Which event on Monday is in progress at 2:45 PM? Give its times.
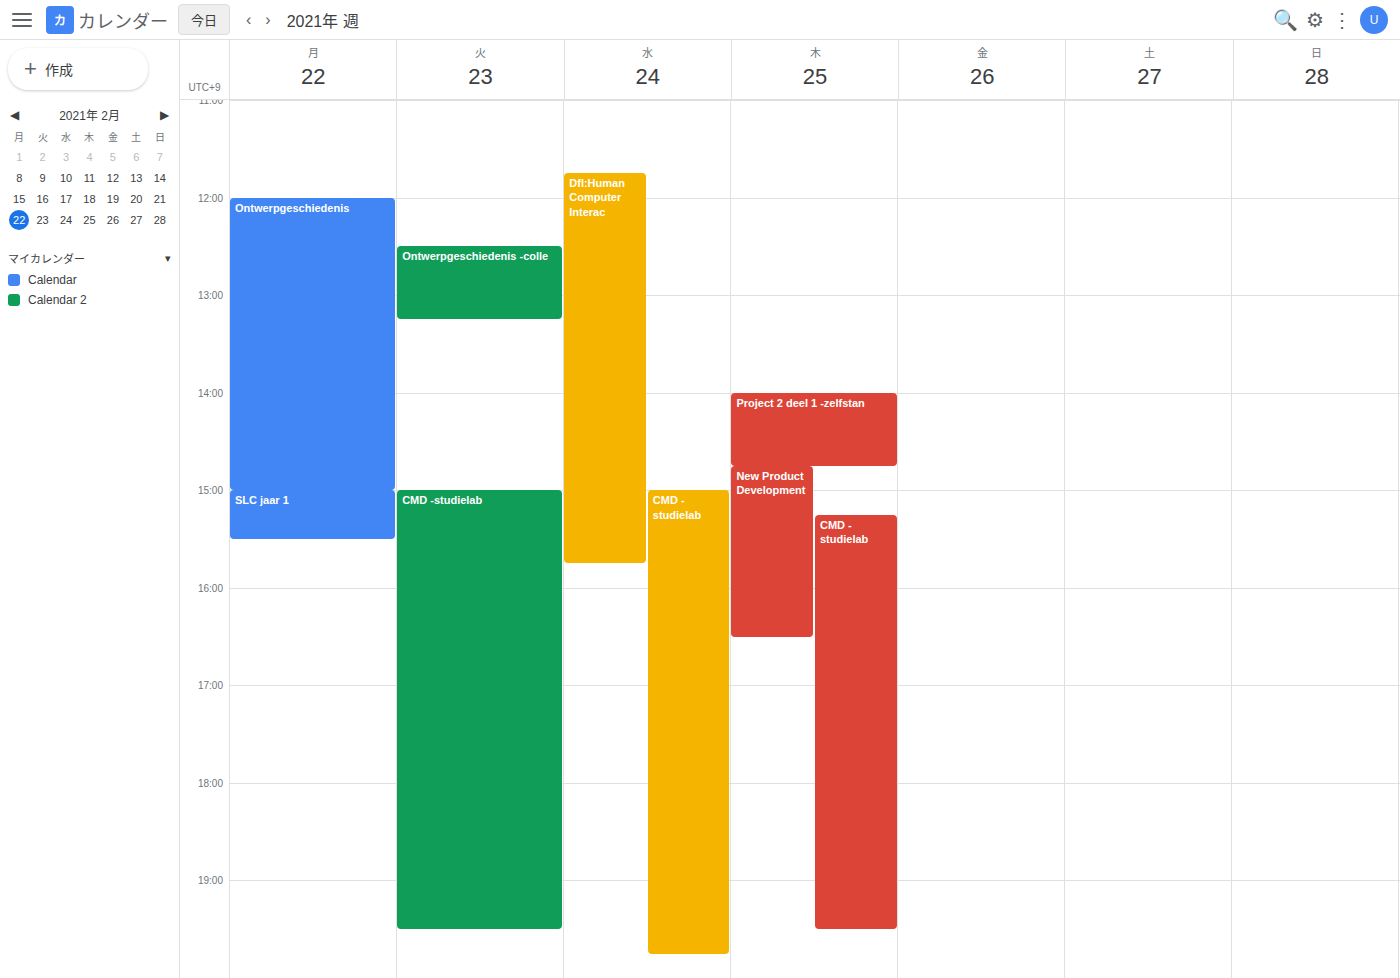
"Ontwerpgeschiedenis", 12:00 PM to 3:00 PM